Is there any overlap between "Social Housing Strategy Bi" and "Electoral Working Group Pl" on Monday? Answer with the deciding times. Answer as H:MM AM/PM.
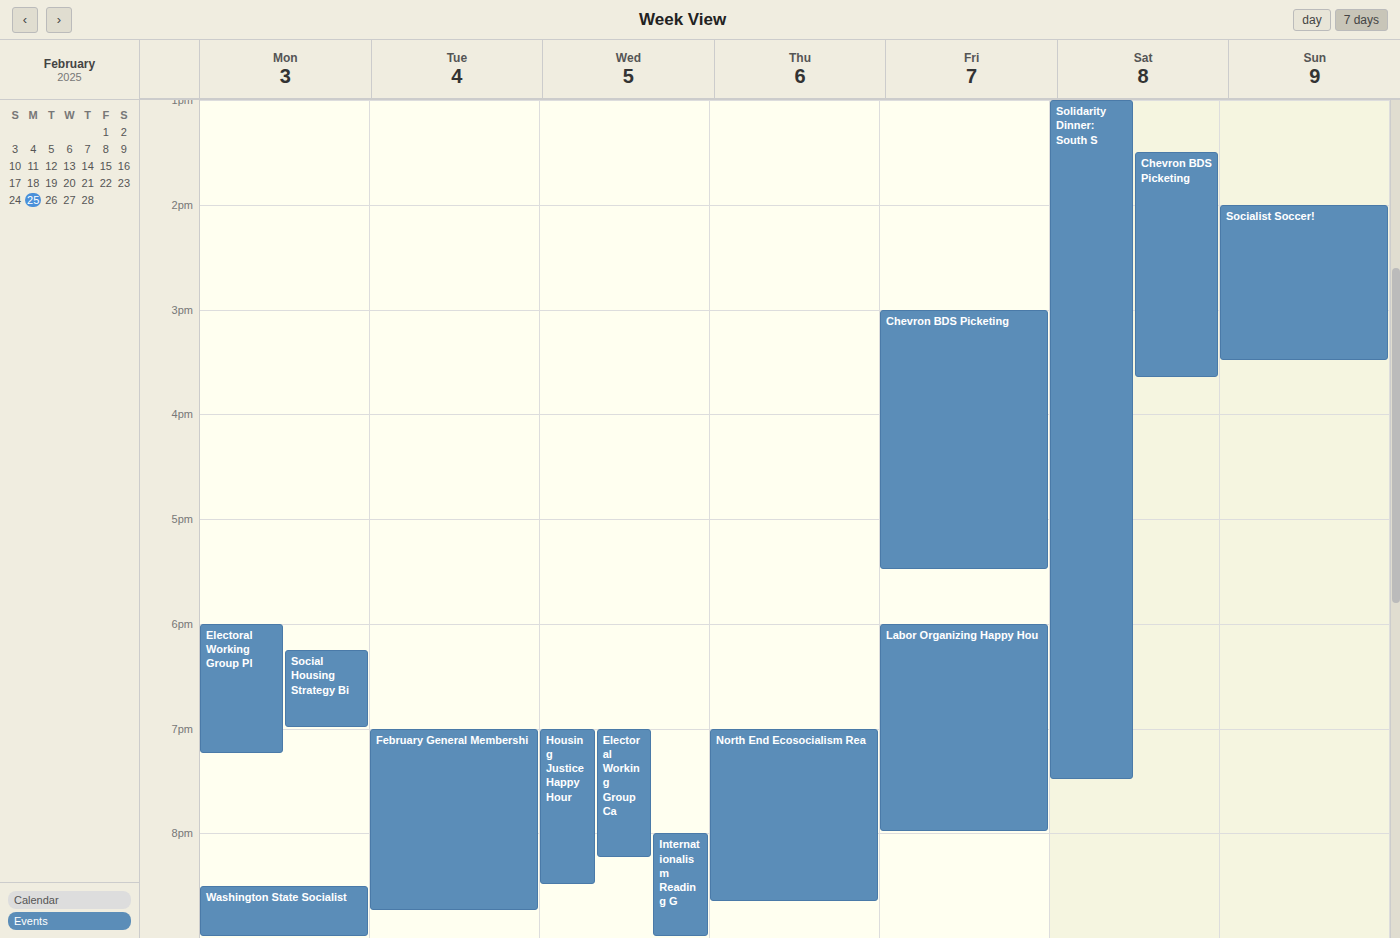
"Social Housing Strategy Bi" runs 6:15 PM to 7:00 PM, inside "Electoral Working Group Pl" -- they overlap.